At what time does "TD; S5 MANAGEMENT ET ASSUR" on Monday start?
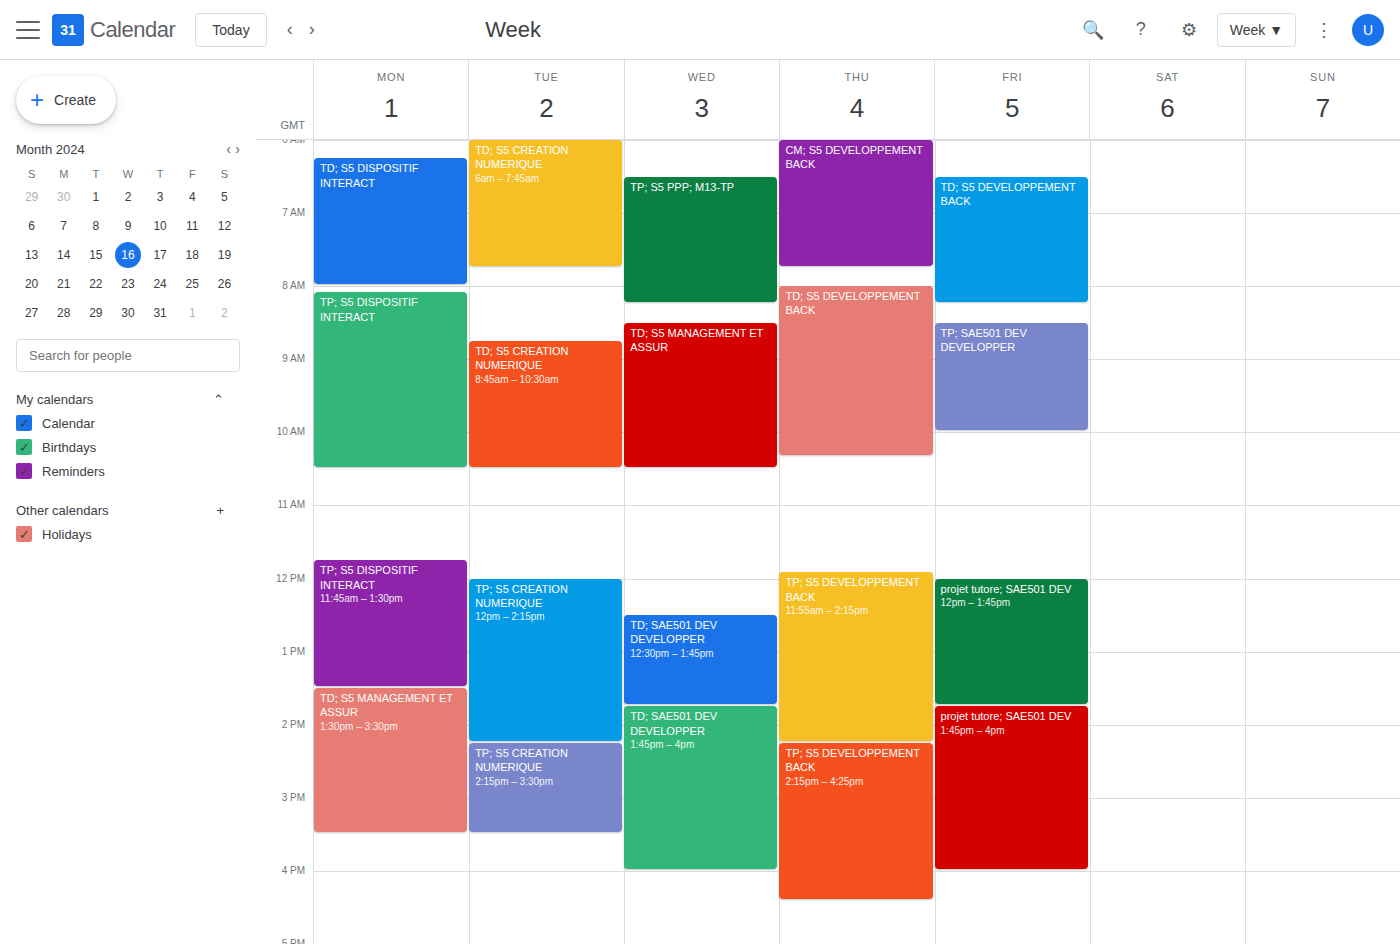
1:30 PM